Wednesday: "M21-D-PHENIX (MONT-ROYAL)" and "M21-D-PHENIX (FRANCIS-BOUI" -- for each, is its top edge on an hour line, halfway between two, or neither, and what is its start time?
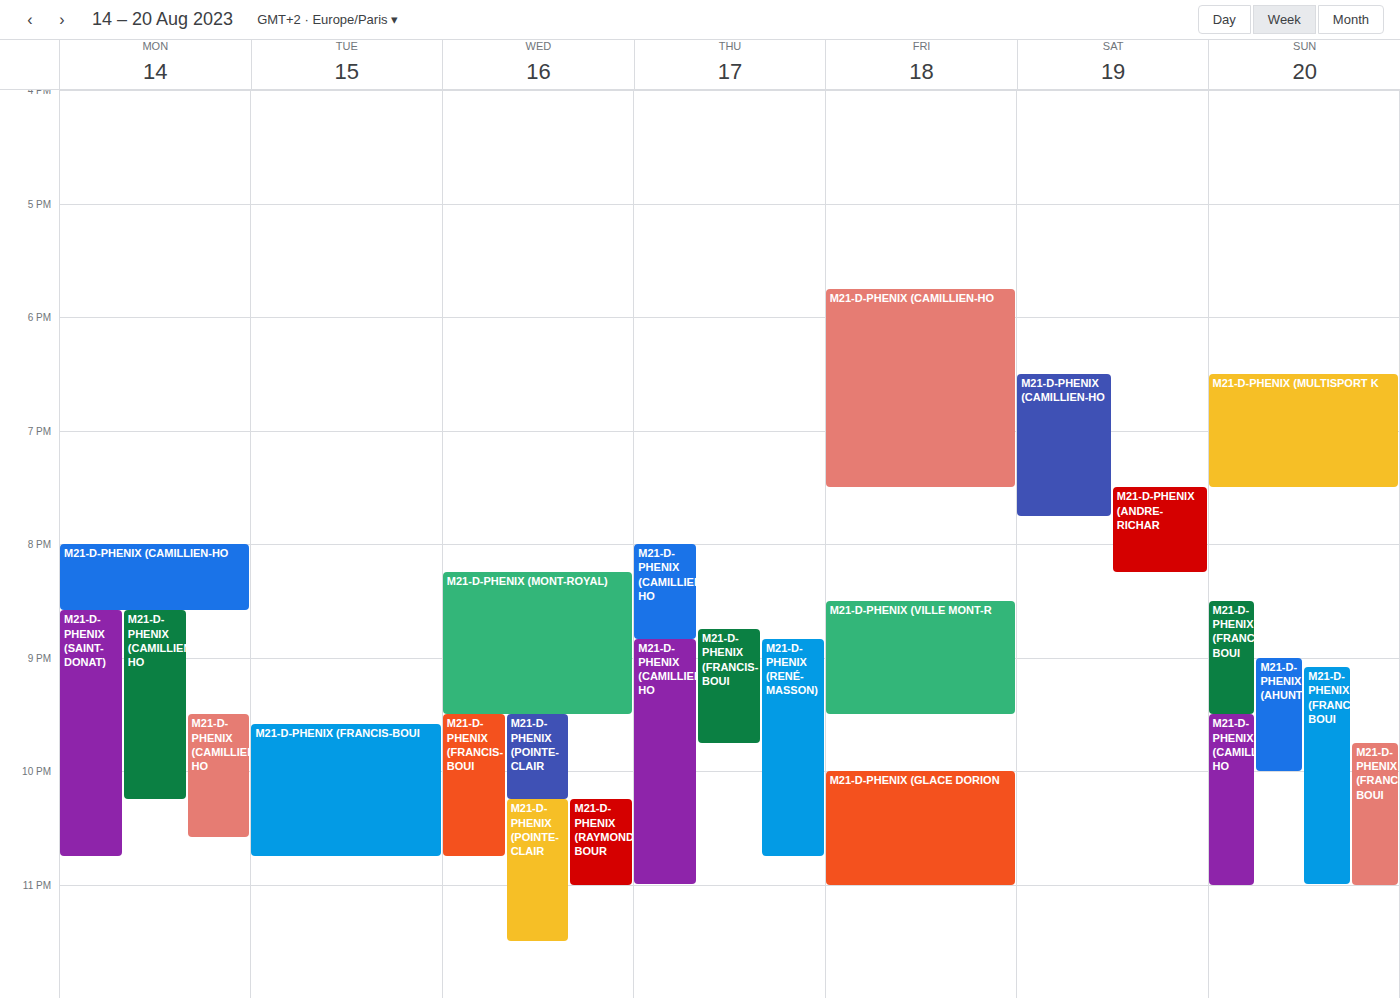
"M21-D-PHENIX (MONT-ROYAL)": 8:15 PM, neither: a quarter of the way from the 8 PM line to the 9 PM line. "M21-D-PHENIX (FRANCIS-BOUI": 9:30 PM, halfway between the 9 PM and 10 PM lines.